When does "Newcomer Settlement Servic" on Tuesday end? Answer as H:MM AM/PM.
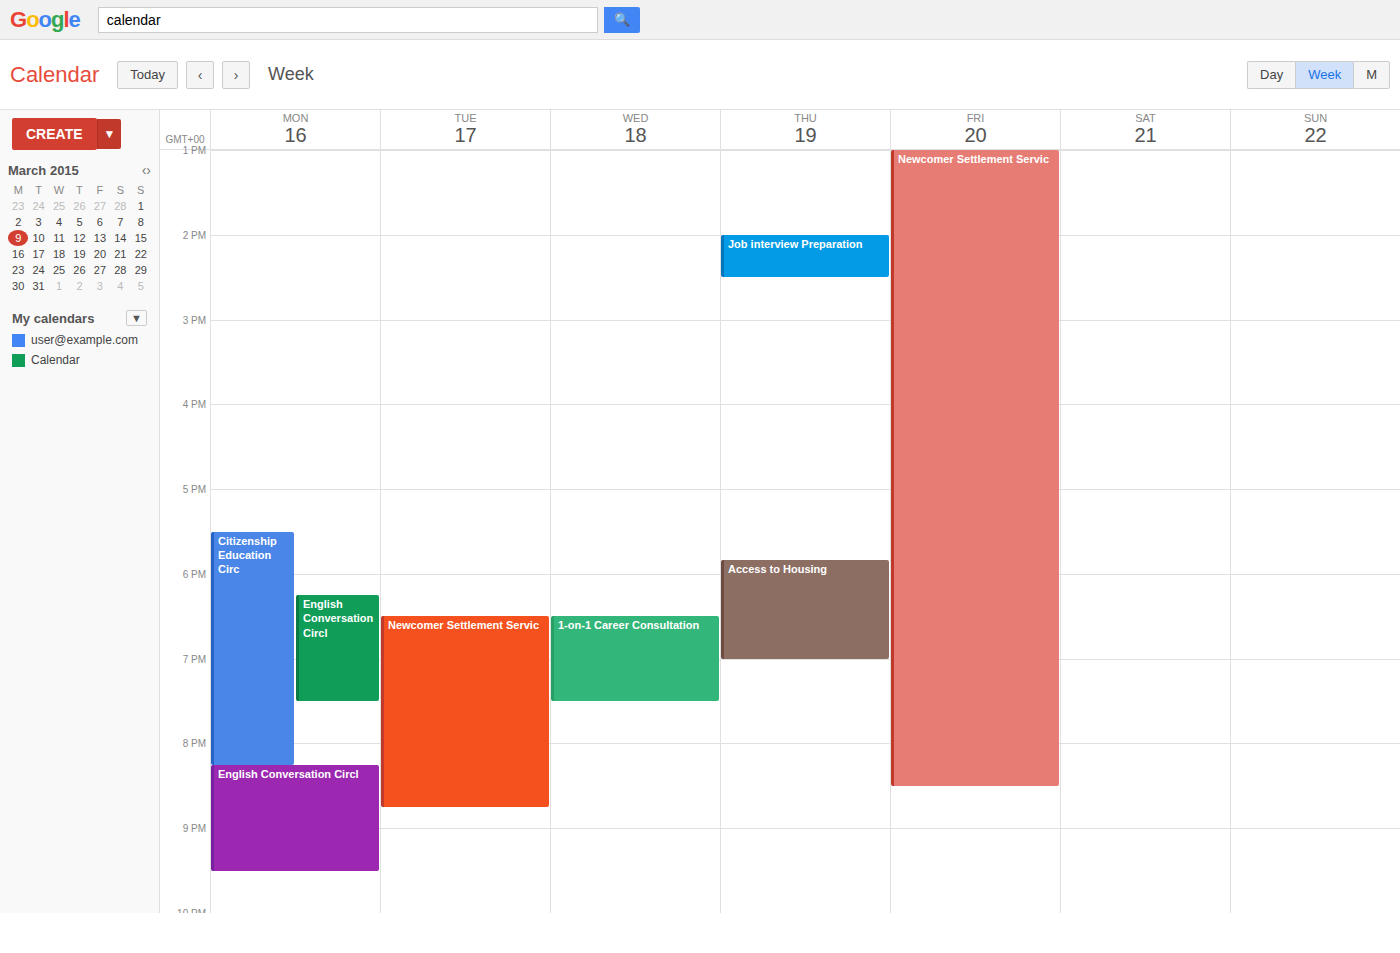
8:45 PM